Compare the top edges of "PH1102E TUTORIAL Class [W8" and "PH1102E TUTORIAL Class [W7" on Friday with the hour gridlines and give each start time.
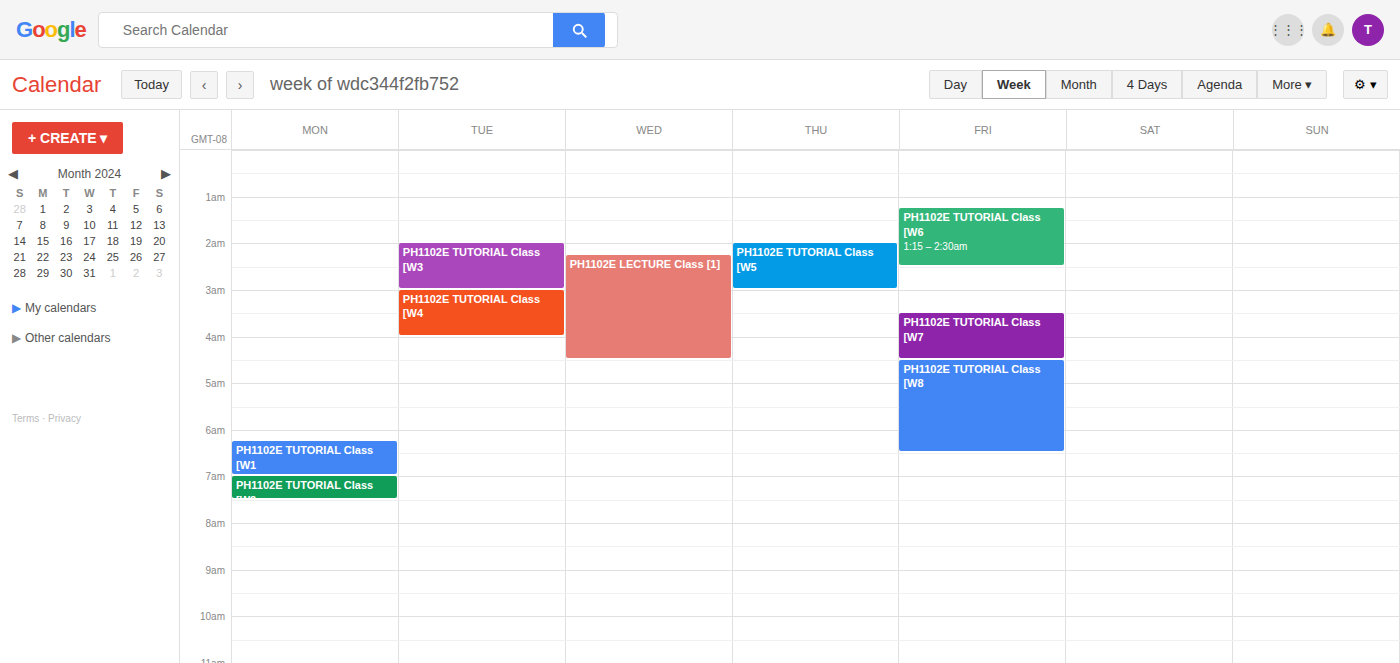
"PH1102E TUTORIAL Class [W8": 4:30 AM, halfway between the 4 AM and 5 AM lines. "PH1102E TUTORIAL Class [W7": 3:30 AM, halfway between the 3 AM and 4 AM lines.